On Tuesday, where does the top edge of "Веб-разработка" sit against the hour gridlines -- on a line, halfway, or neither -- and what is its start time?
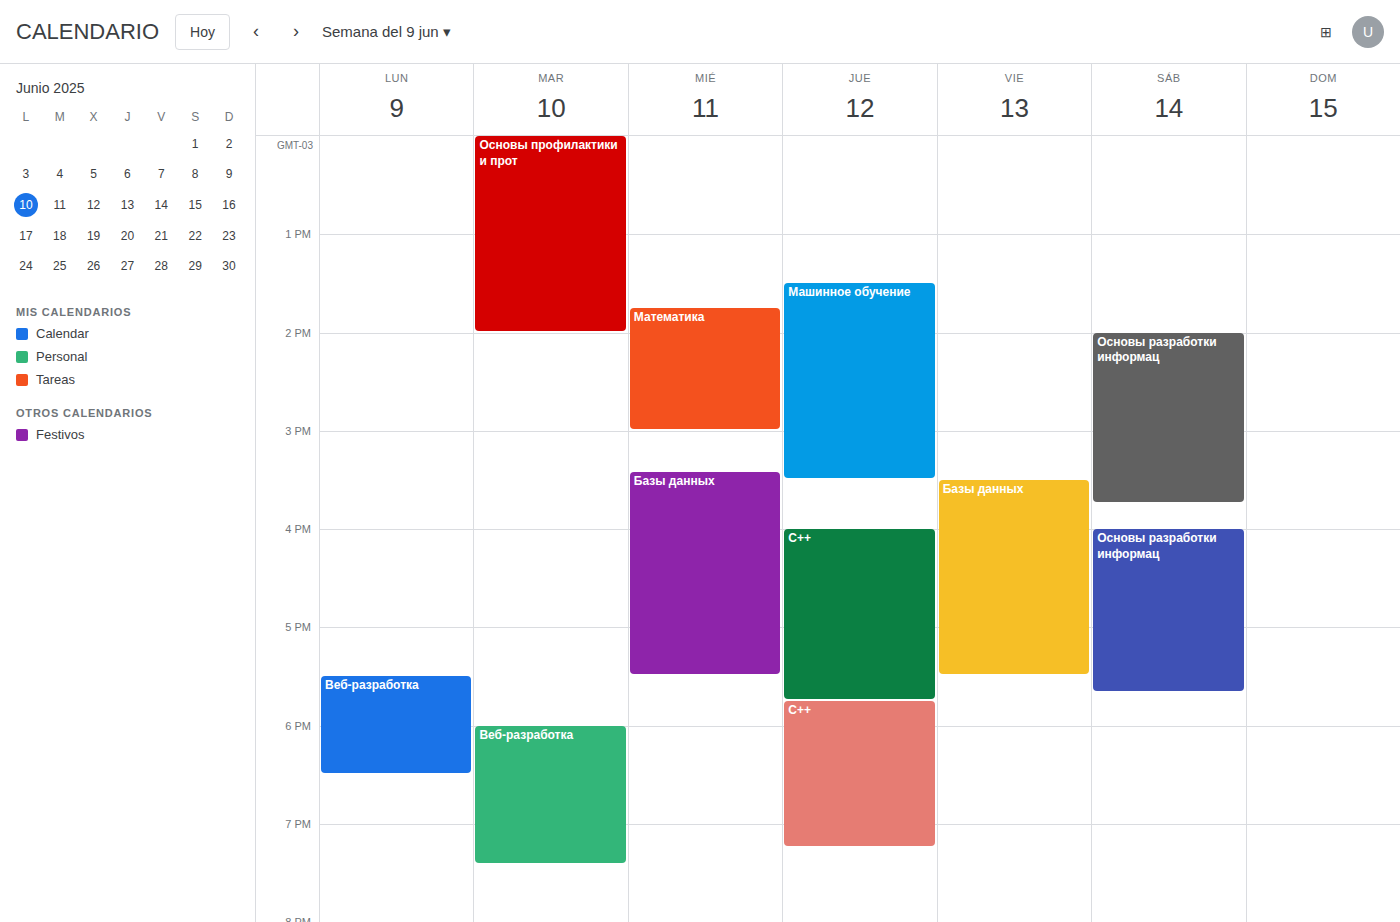
6:00 PM -- exactly on the 6 PM line.